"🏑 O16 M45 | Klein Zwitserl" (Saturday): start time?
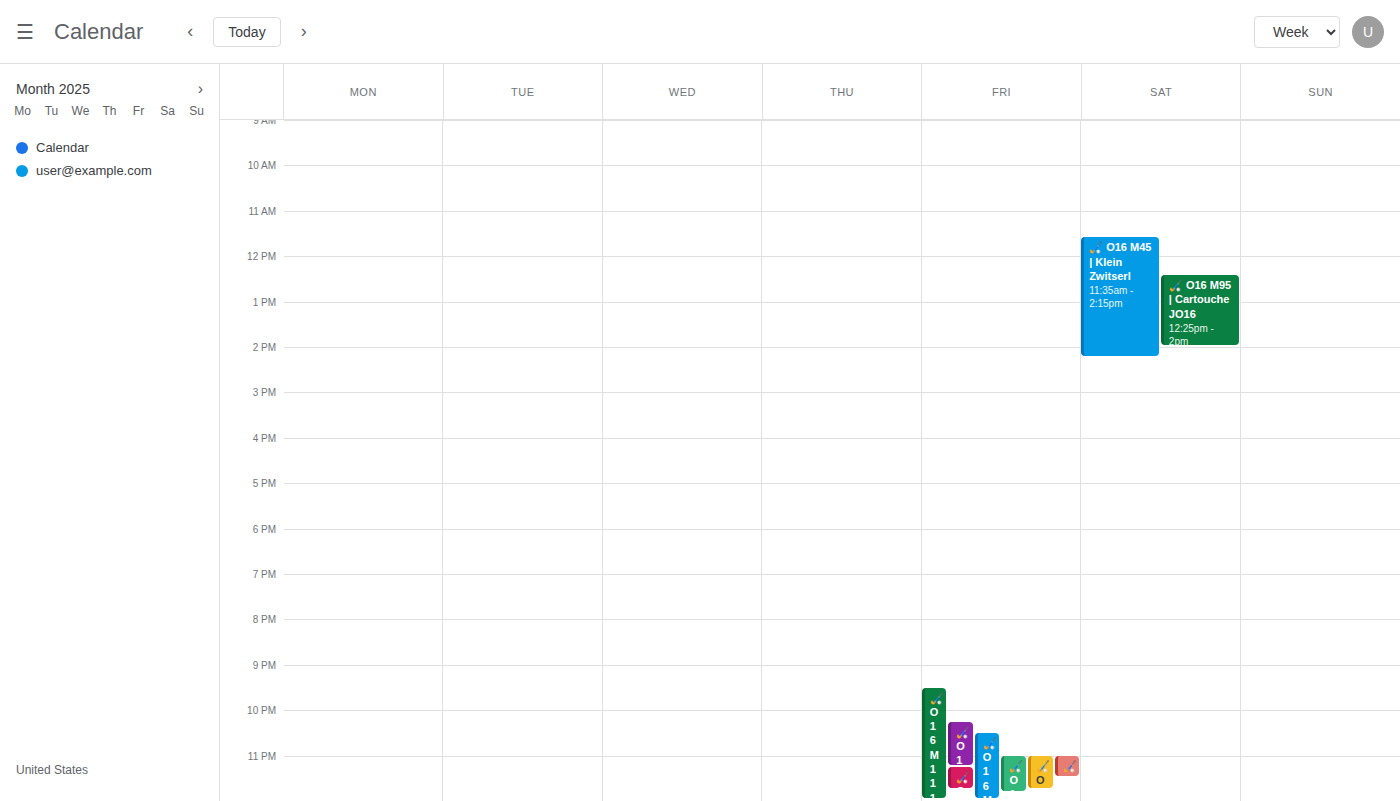
11:35 AM